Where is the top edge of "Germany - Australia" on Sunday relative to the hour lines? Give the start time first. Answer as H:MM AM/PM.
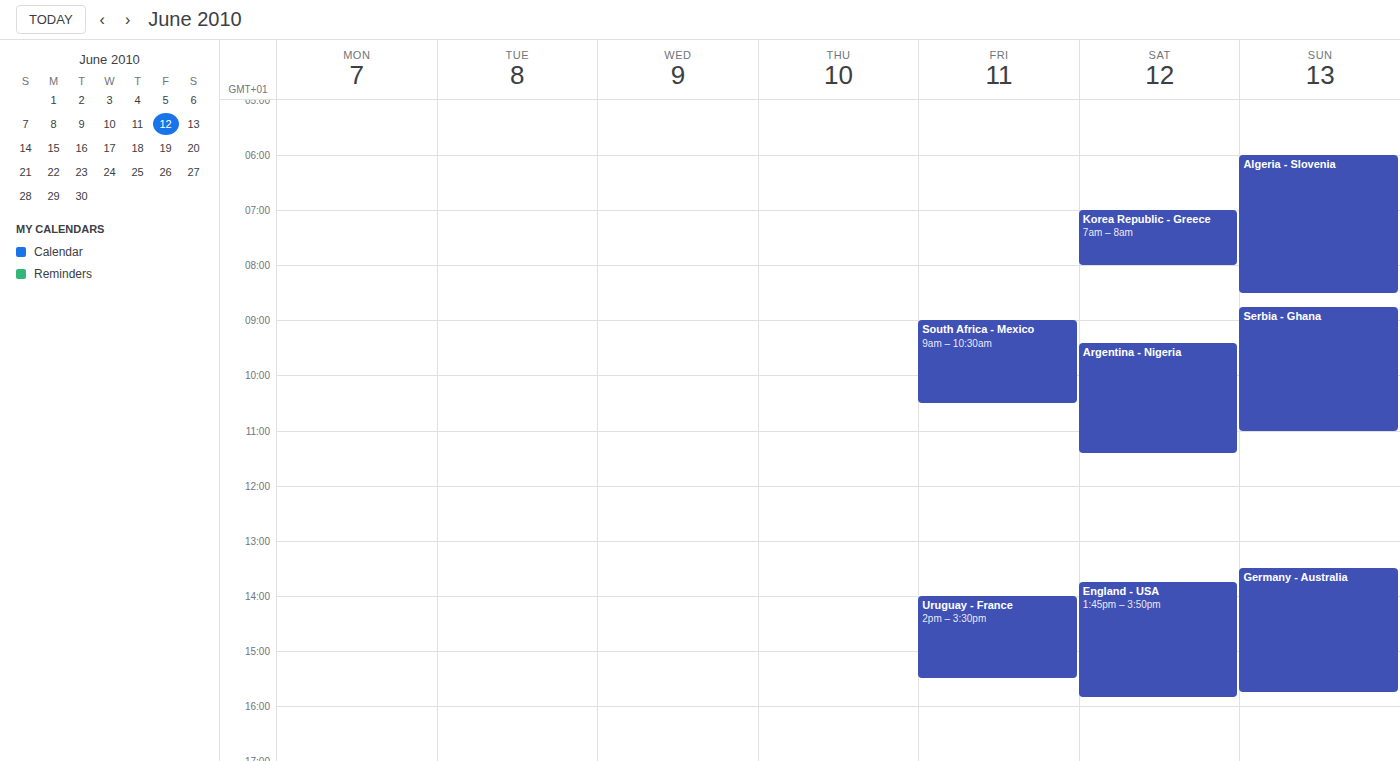
1:30 PM -- halfway between the 1 PM and 2 PM lines.